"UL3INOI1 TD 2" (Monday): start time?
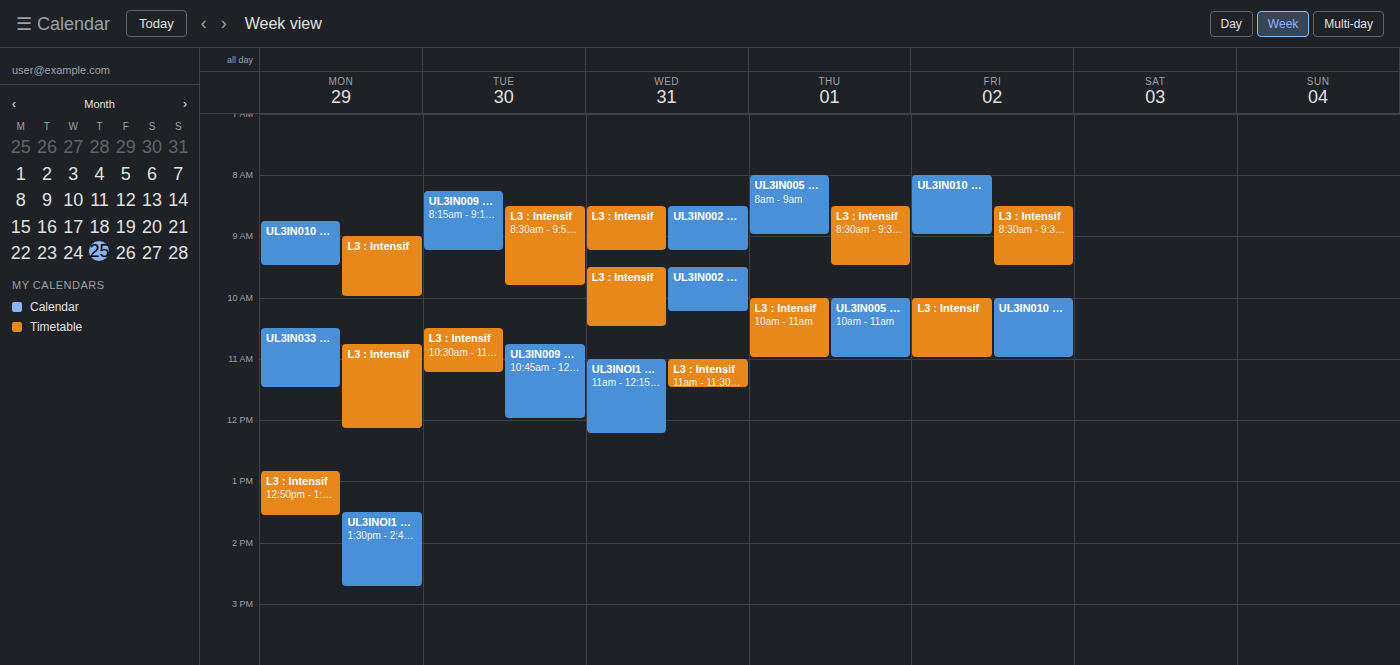
1:30 PM